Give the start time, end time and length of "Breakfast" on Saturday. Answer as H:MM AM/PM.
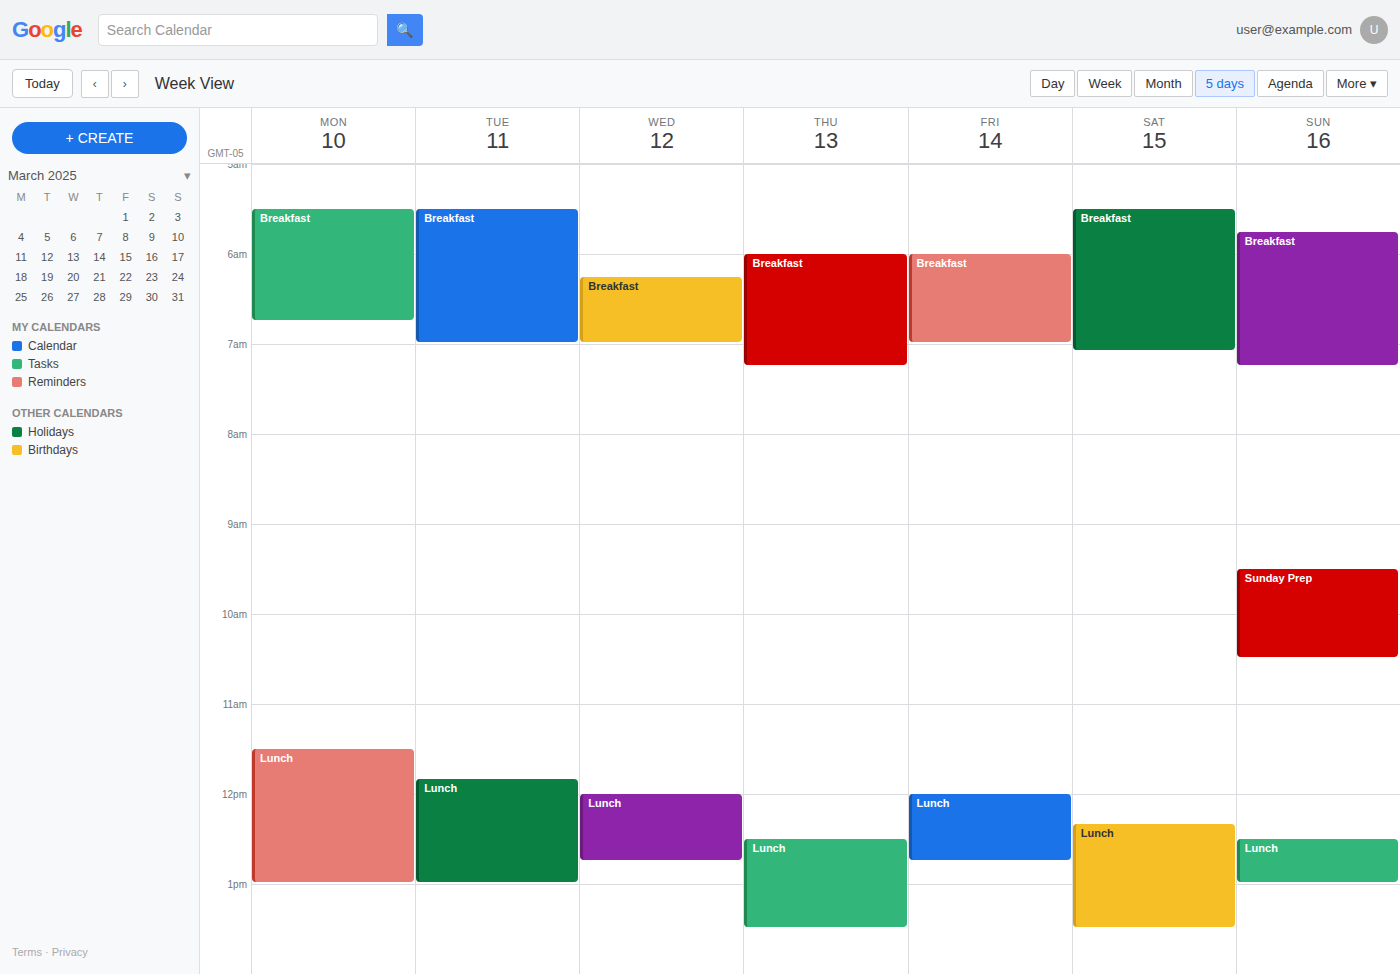
5:30 AM to 7:05 AM, 1 hour 35 minutes